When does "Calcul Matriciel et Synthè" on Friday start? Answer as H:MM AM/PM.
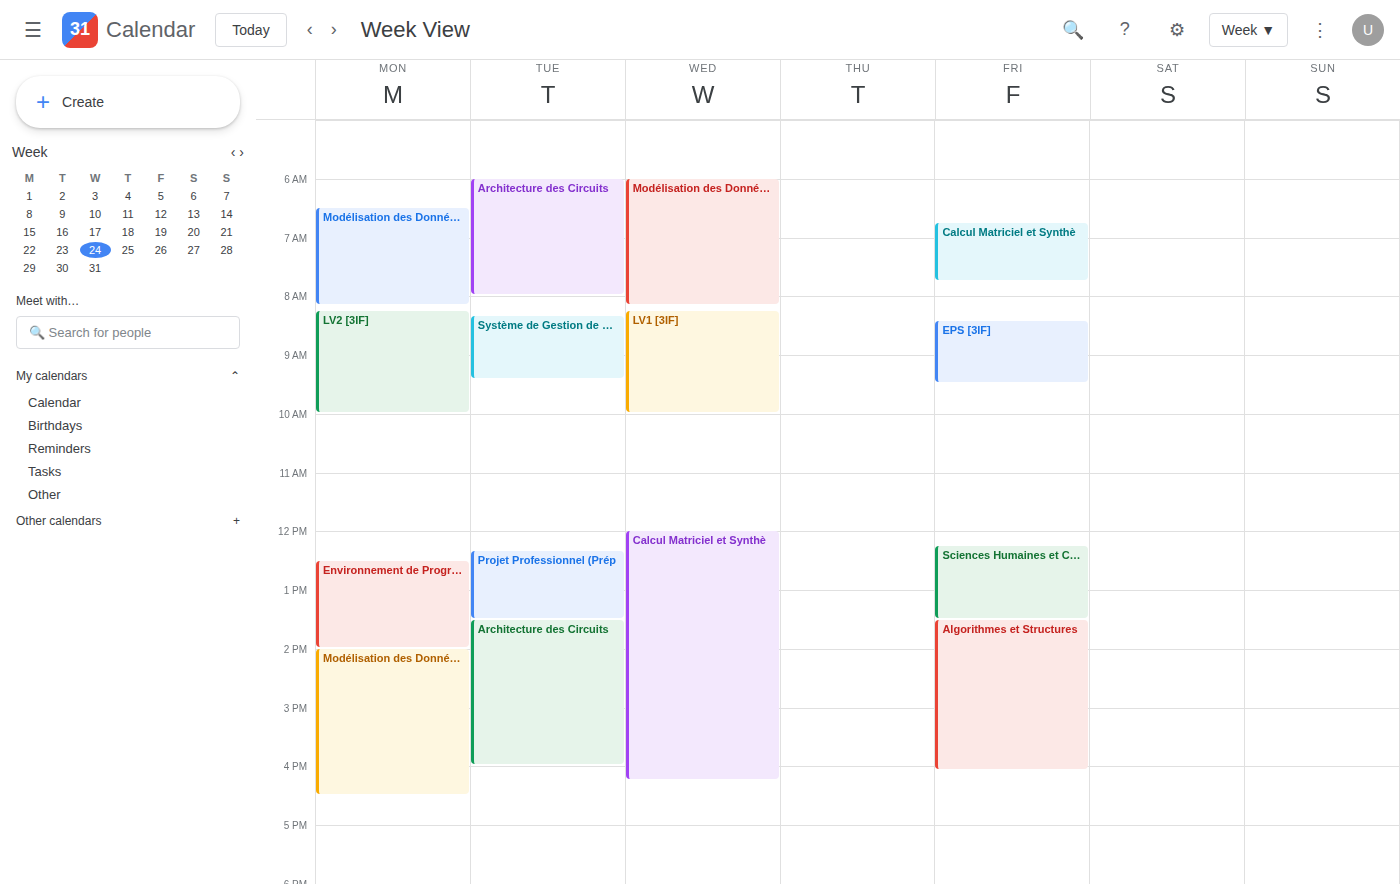
6:45 AM